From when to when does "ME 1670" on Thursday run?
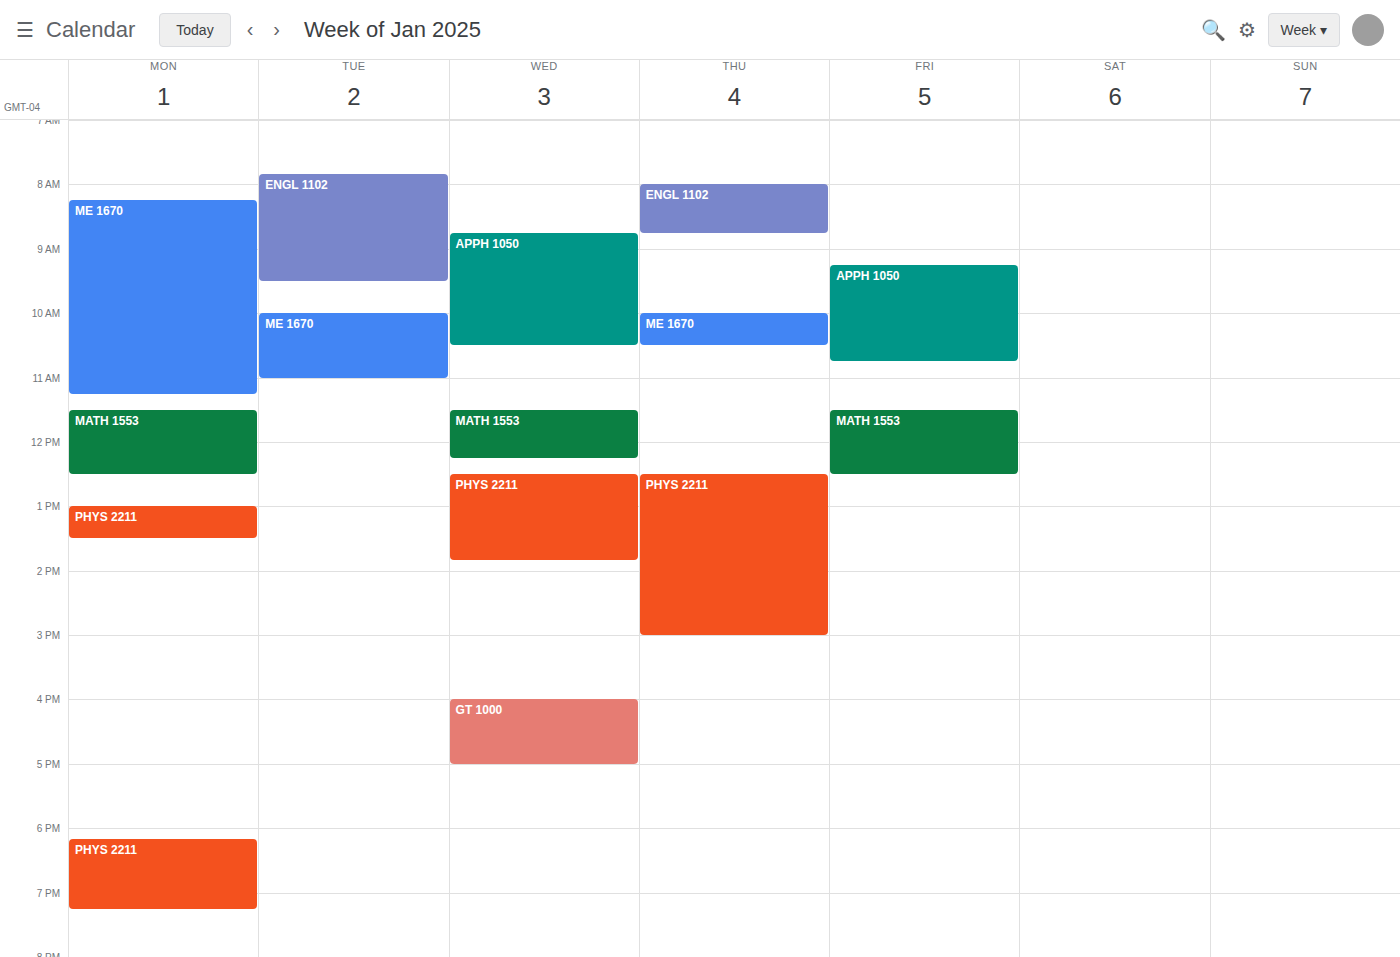
10:00 AM to 10:30 AM